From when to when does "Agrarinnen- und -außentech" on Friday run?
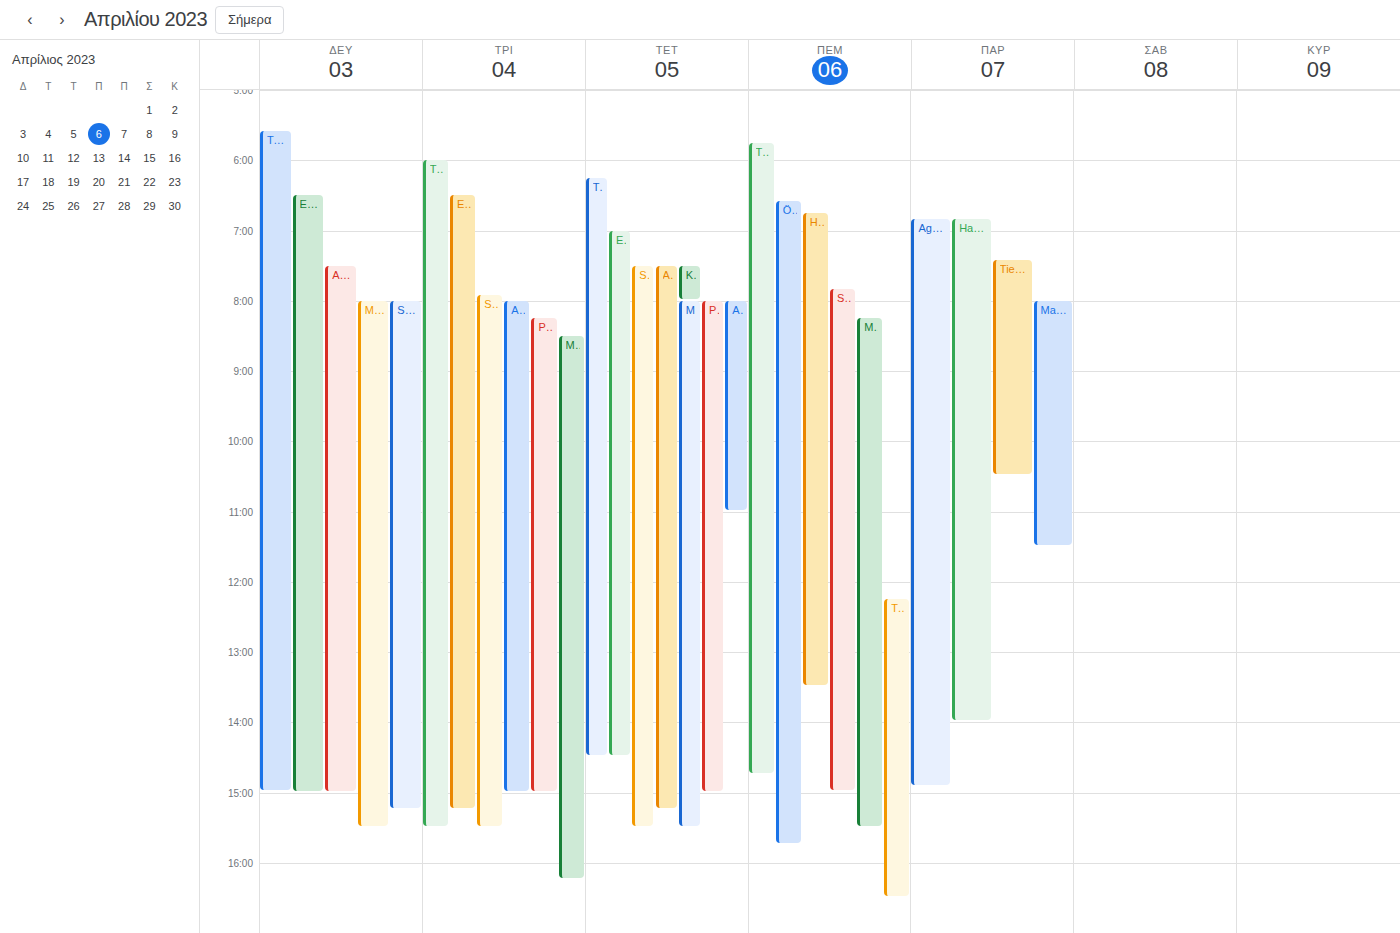
6:50 AM to 2:55 PM